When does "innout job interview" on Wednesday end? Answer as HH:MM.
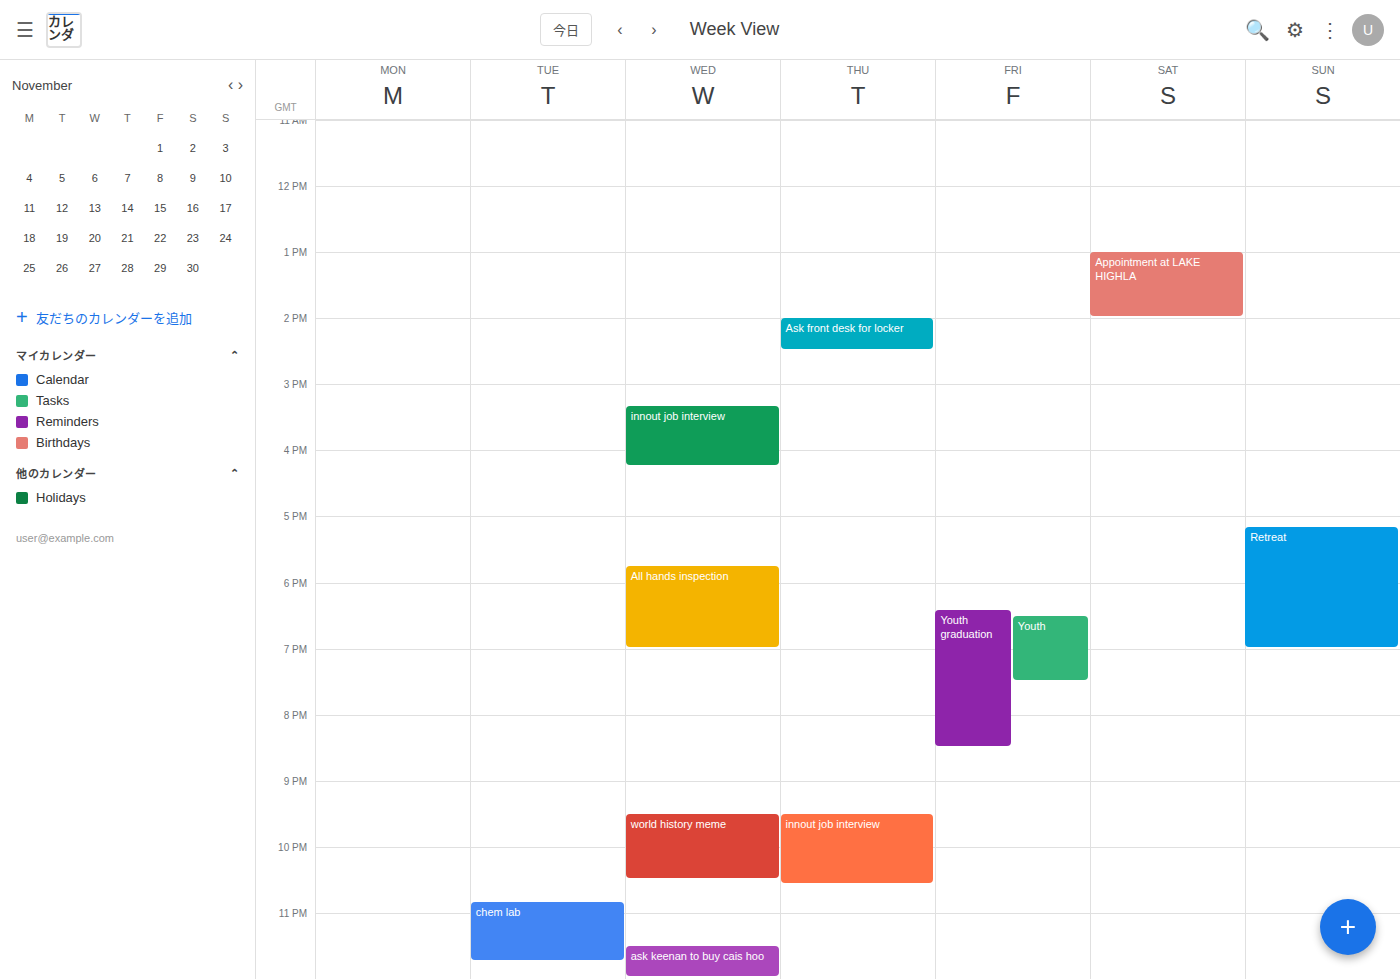
16:15